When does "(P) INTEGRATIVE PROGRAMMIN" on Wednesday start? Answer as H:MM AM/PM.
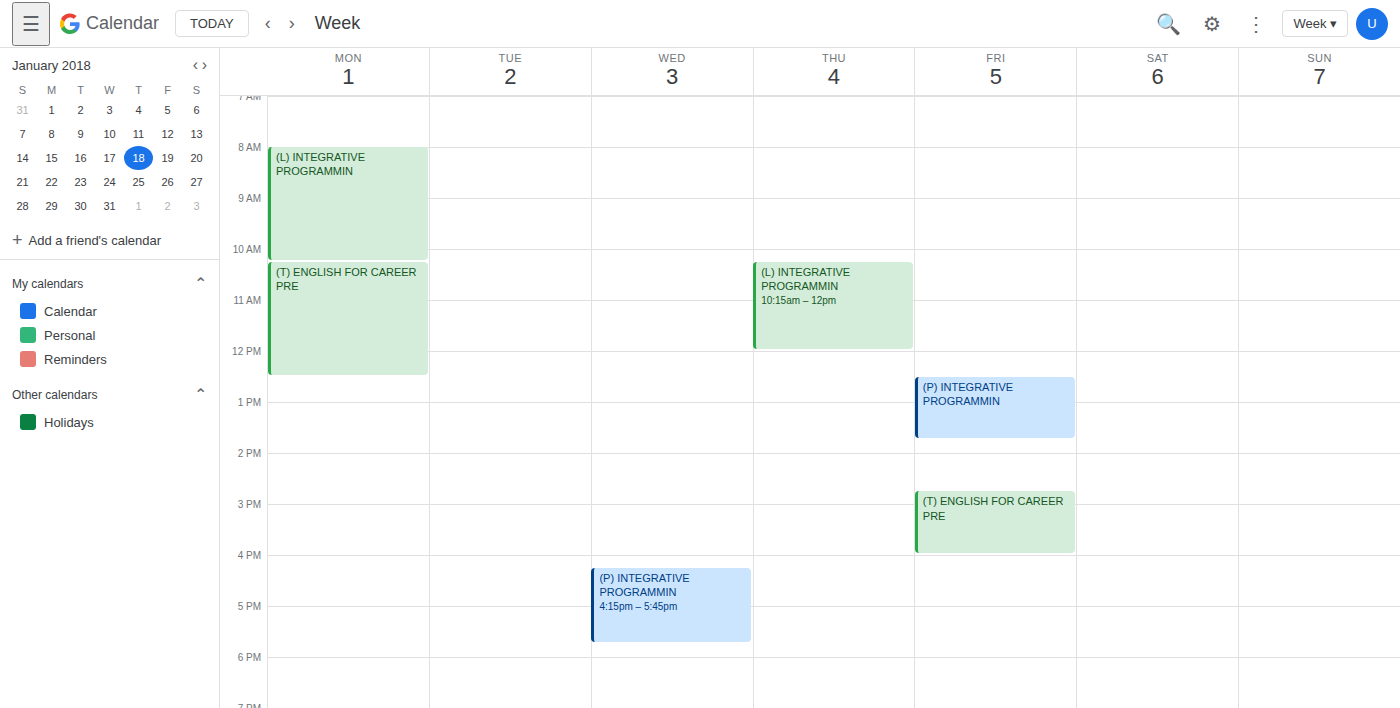
4:15 PM